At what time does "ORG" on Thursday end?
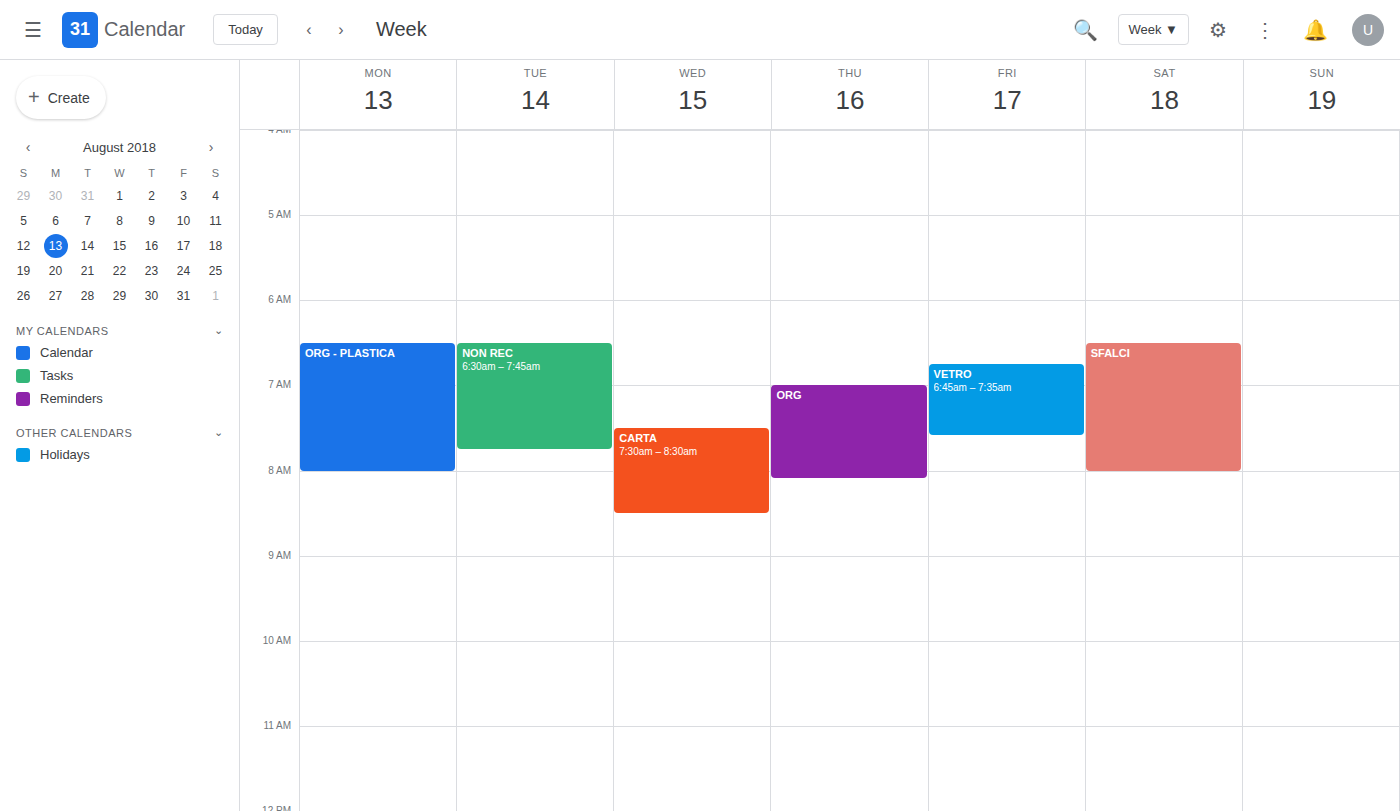
8:05 AM